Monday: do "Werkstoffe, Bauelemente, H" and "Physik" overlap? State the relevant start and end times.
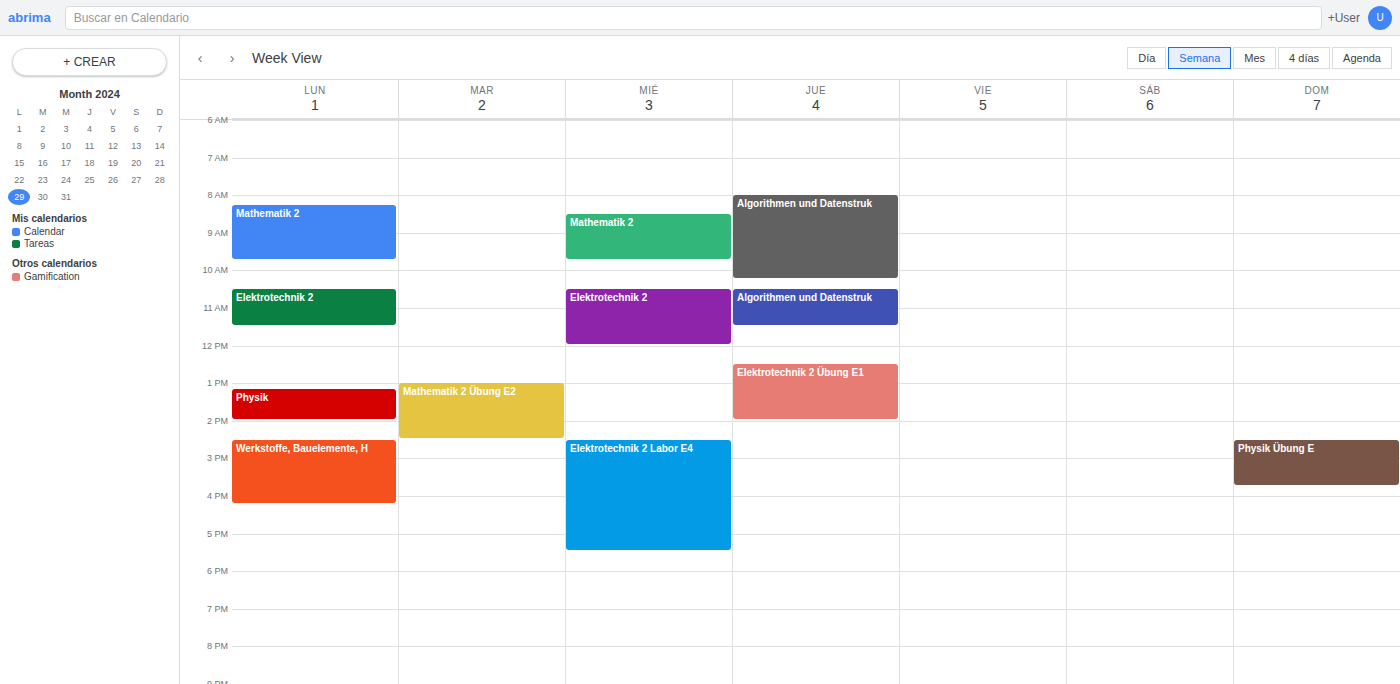
"Physik" ends at 2:00 PM and "Werkstoffe, Bauelemente, H" starts at 2:30 PM -- no overlap.